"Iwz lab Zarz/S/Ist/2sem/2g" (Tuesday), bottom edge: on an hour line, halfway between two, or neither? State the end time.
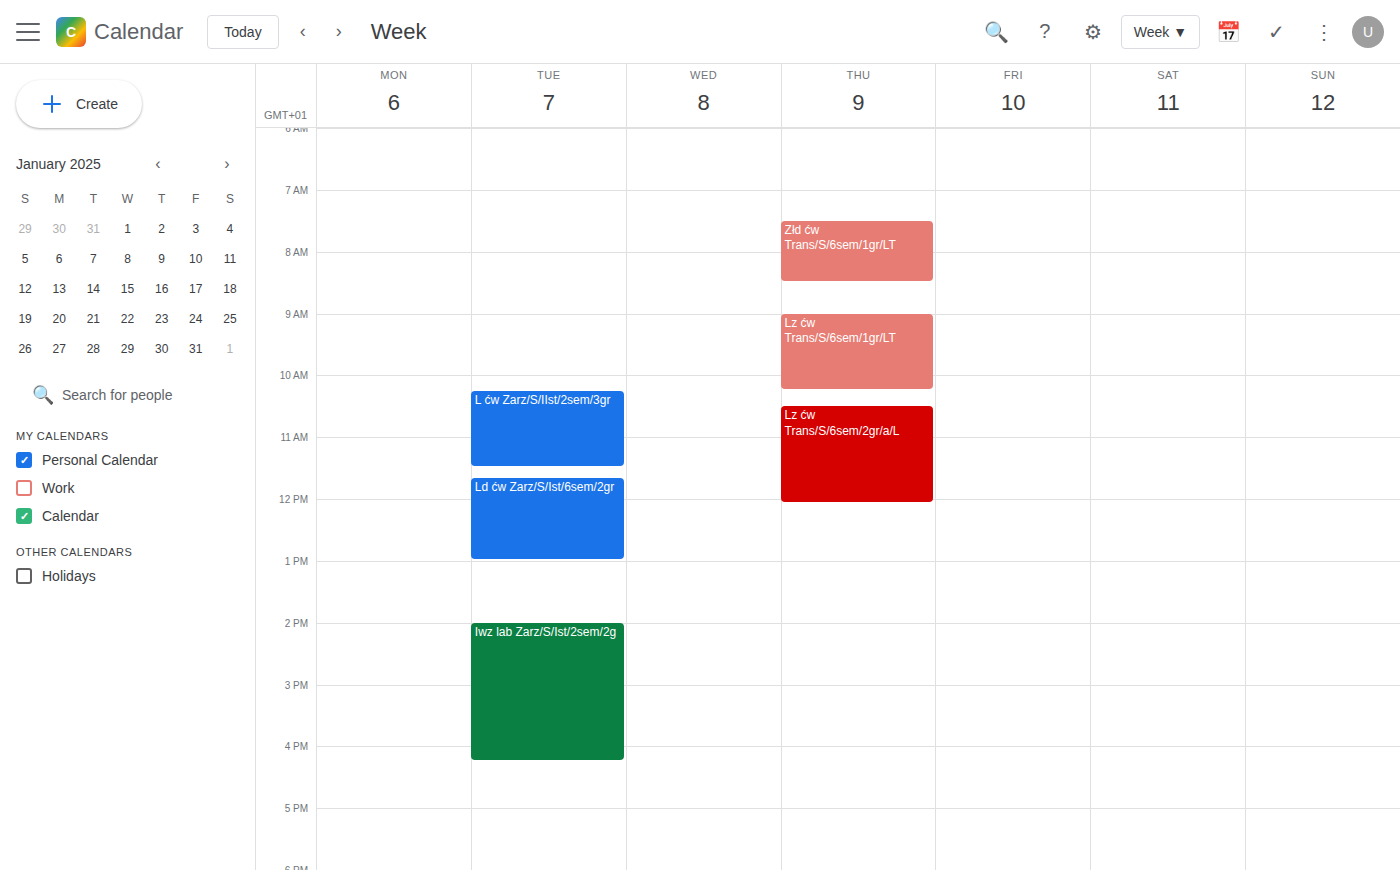
16:15 -- neither: a quarter of the way from the 16:00 line to the 17:00 line.